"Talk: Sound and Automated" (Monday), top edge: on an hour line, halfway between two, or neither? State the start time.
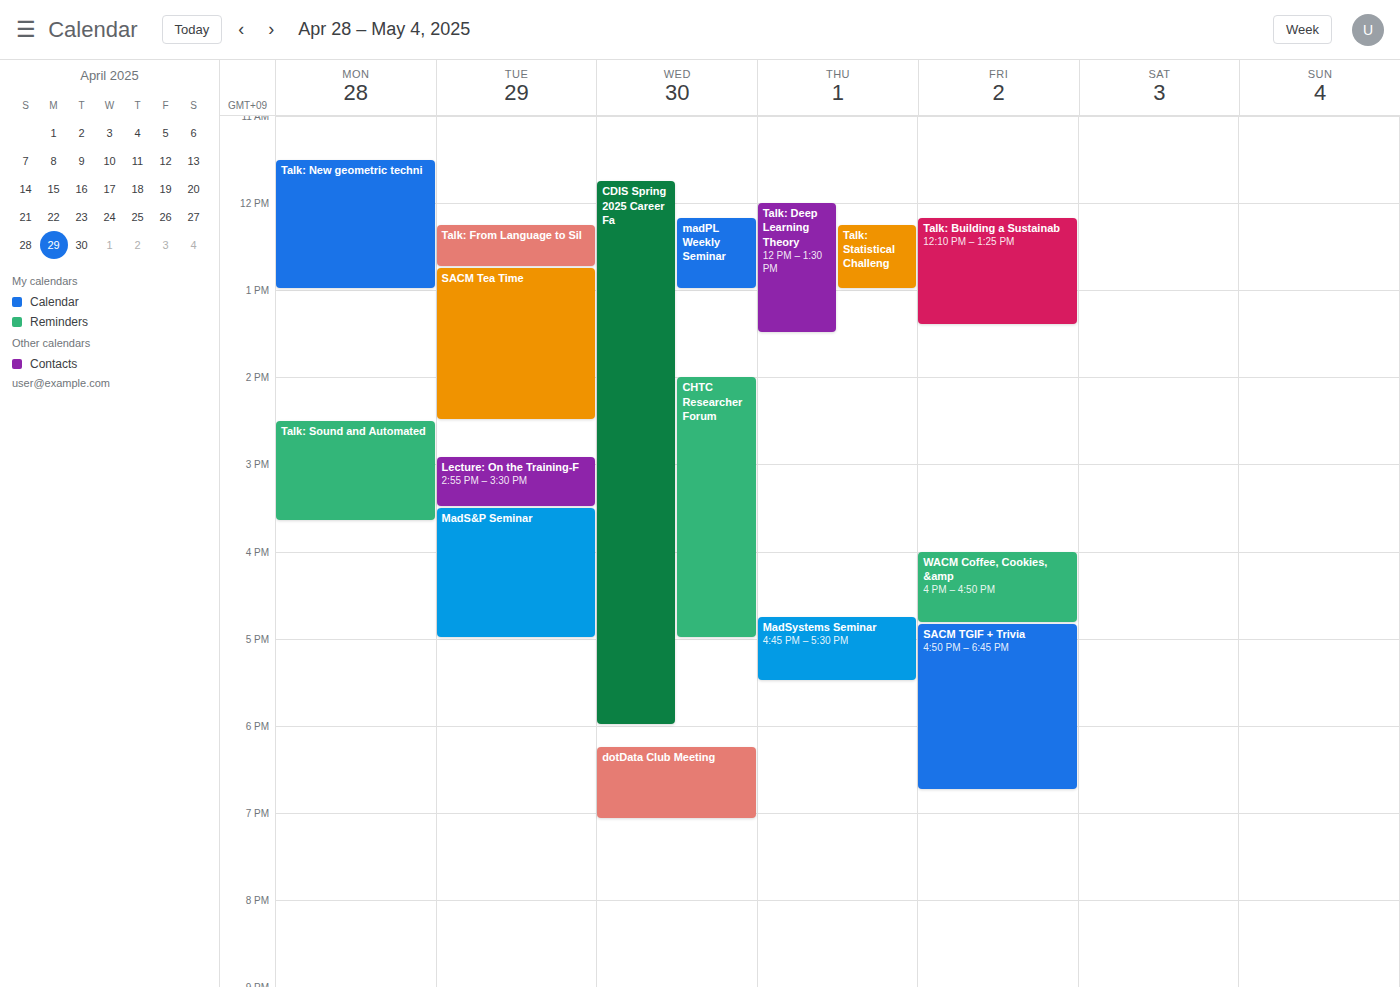
14:30 -- halfway between the 14:00 and 15:00 lines.